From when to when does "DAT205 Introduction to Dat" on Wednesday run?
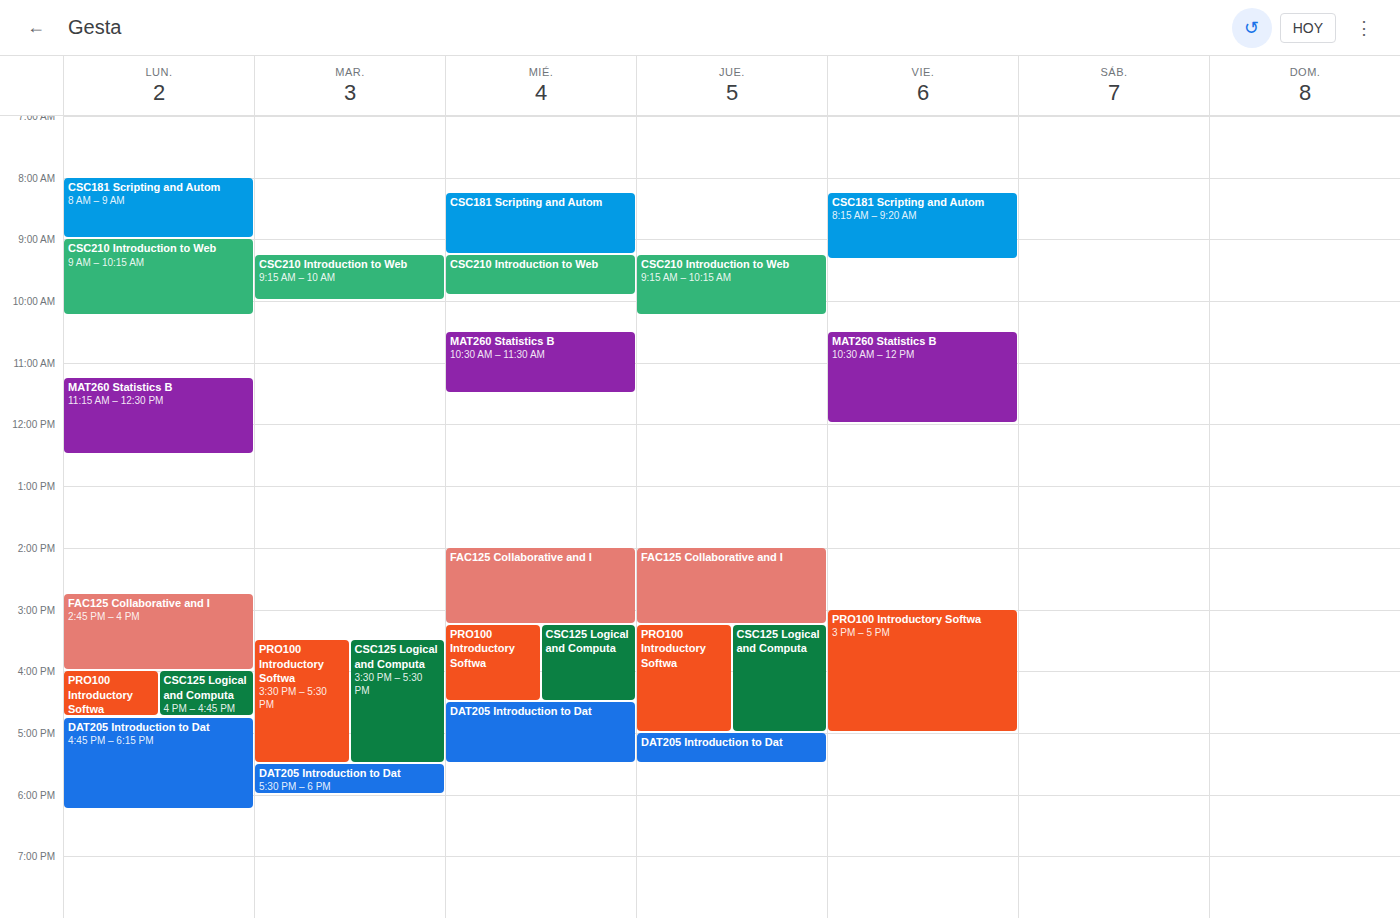
4:30 PM to 5:30 PM